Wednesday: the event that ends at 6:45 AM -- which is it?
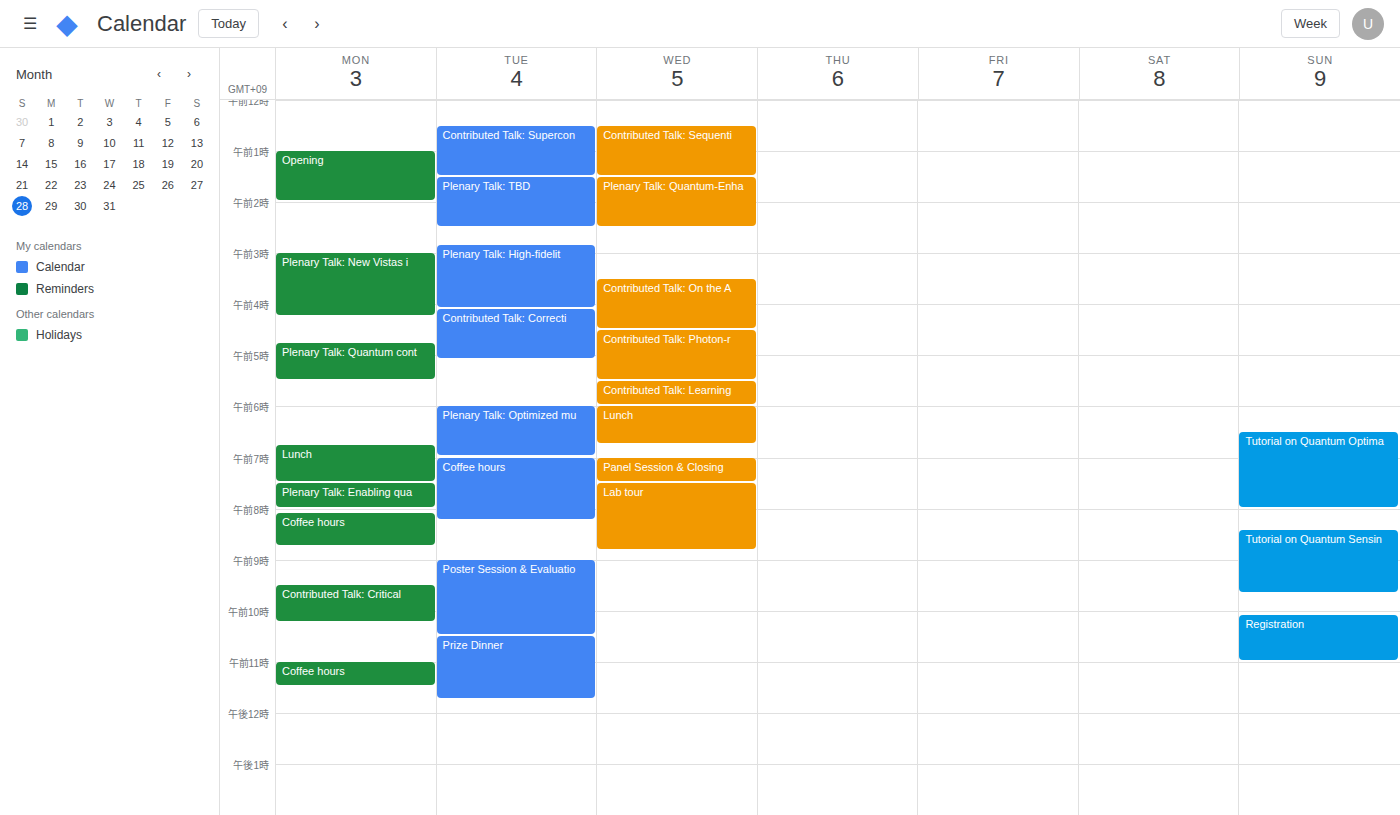
"Lunch"